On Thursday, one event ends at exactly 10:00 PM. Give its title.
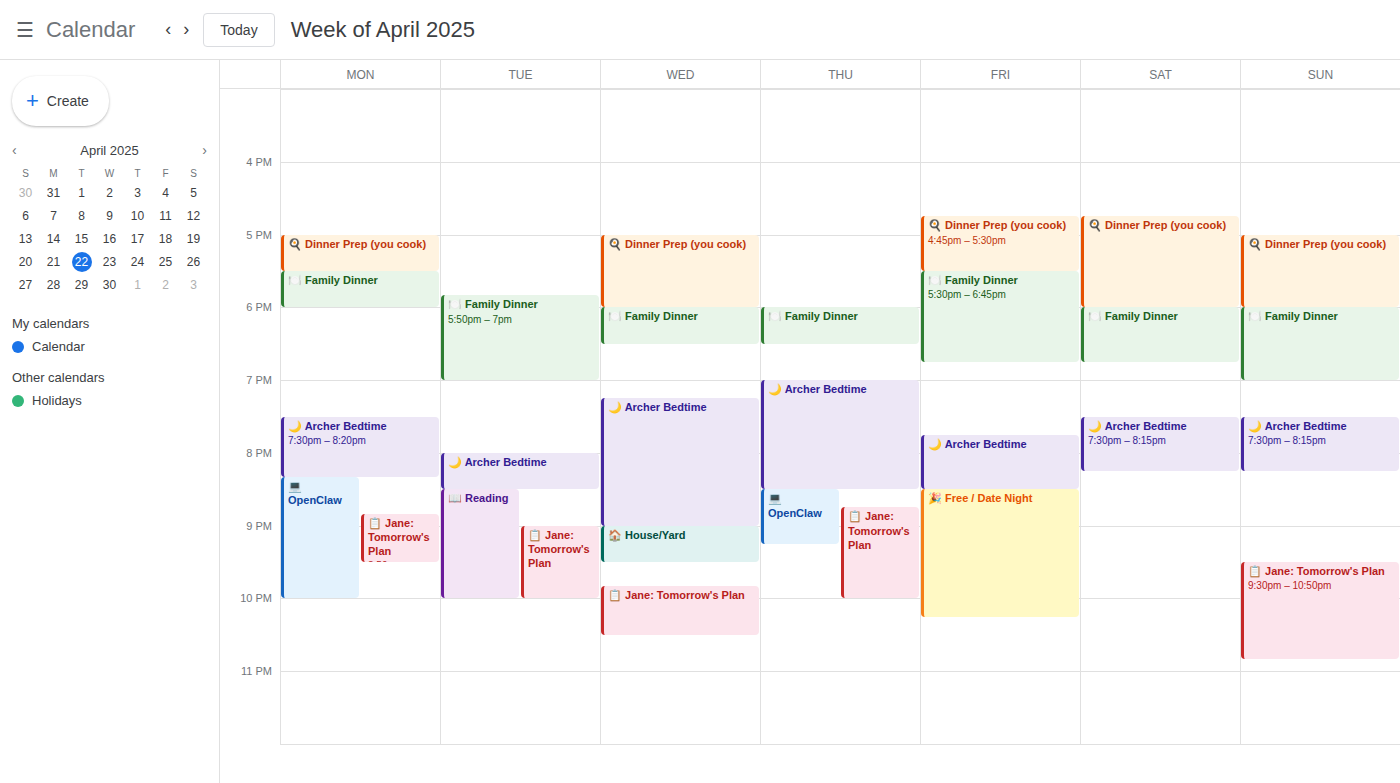
"📋 Jane: Tomorrow's Plan"